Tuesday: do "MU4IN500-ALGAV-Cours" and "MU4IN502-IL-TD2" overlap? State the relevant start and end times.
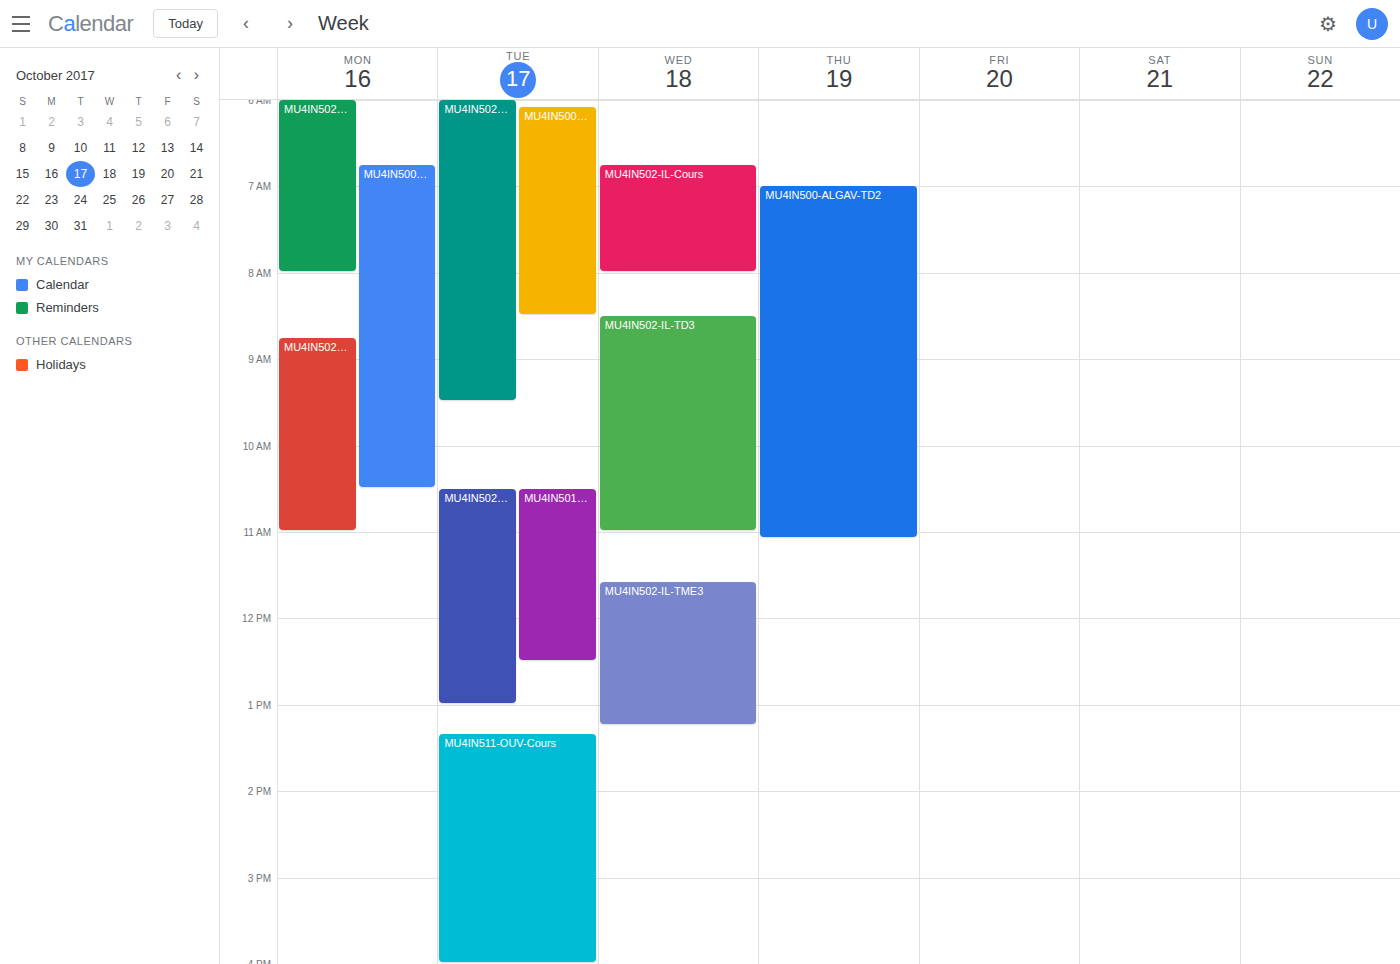
"MU4IN500-ALGAV-Cours" runs 06:05 to 08:30, inside "MU4IN502-IL-TD2" -- they overlap.